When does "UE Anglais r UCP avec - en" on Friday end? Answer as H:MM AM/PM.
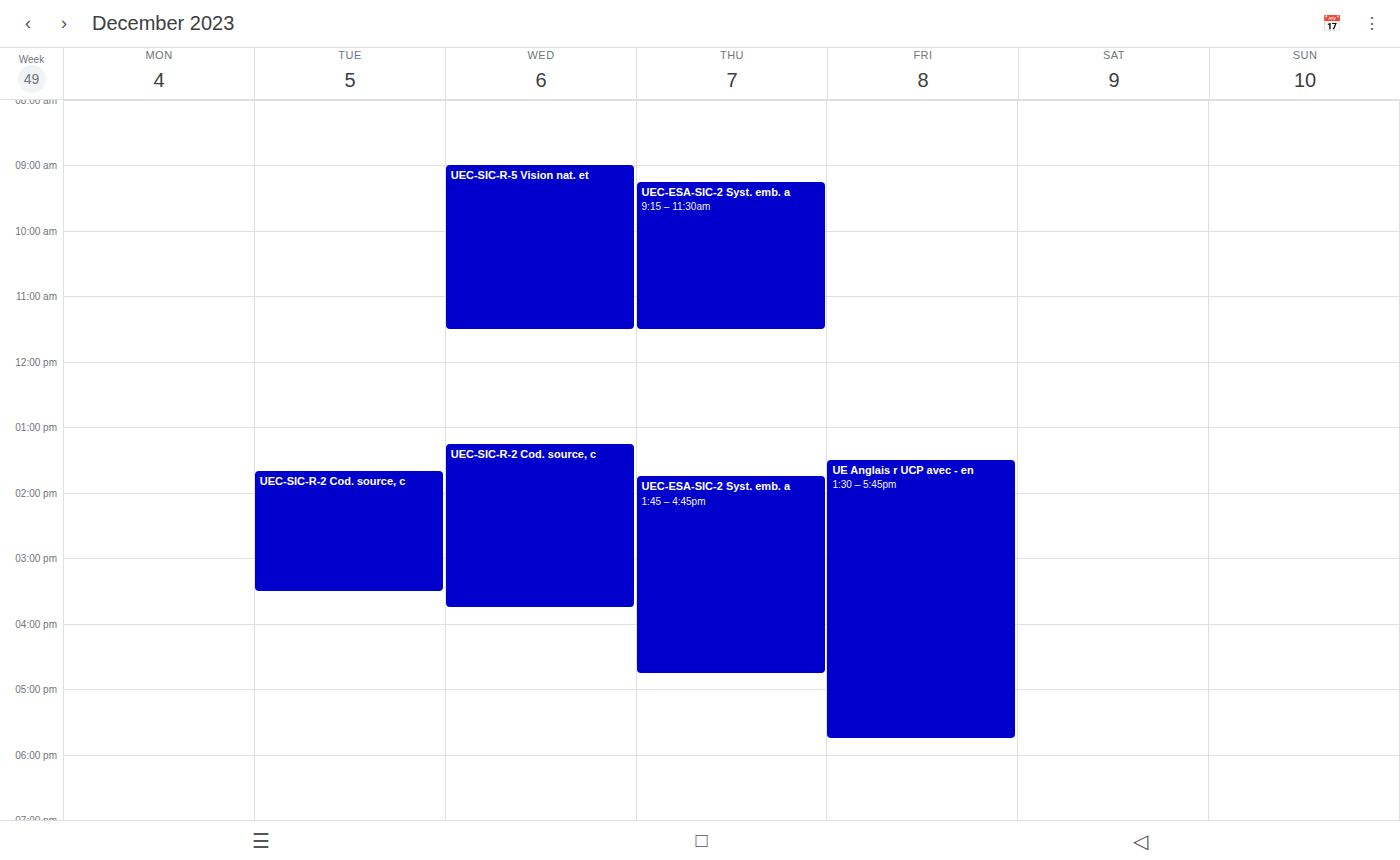
5:45 PM